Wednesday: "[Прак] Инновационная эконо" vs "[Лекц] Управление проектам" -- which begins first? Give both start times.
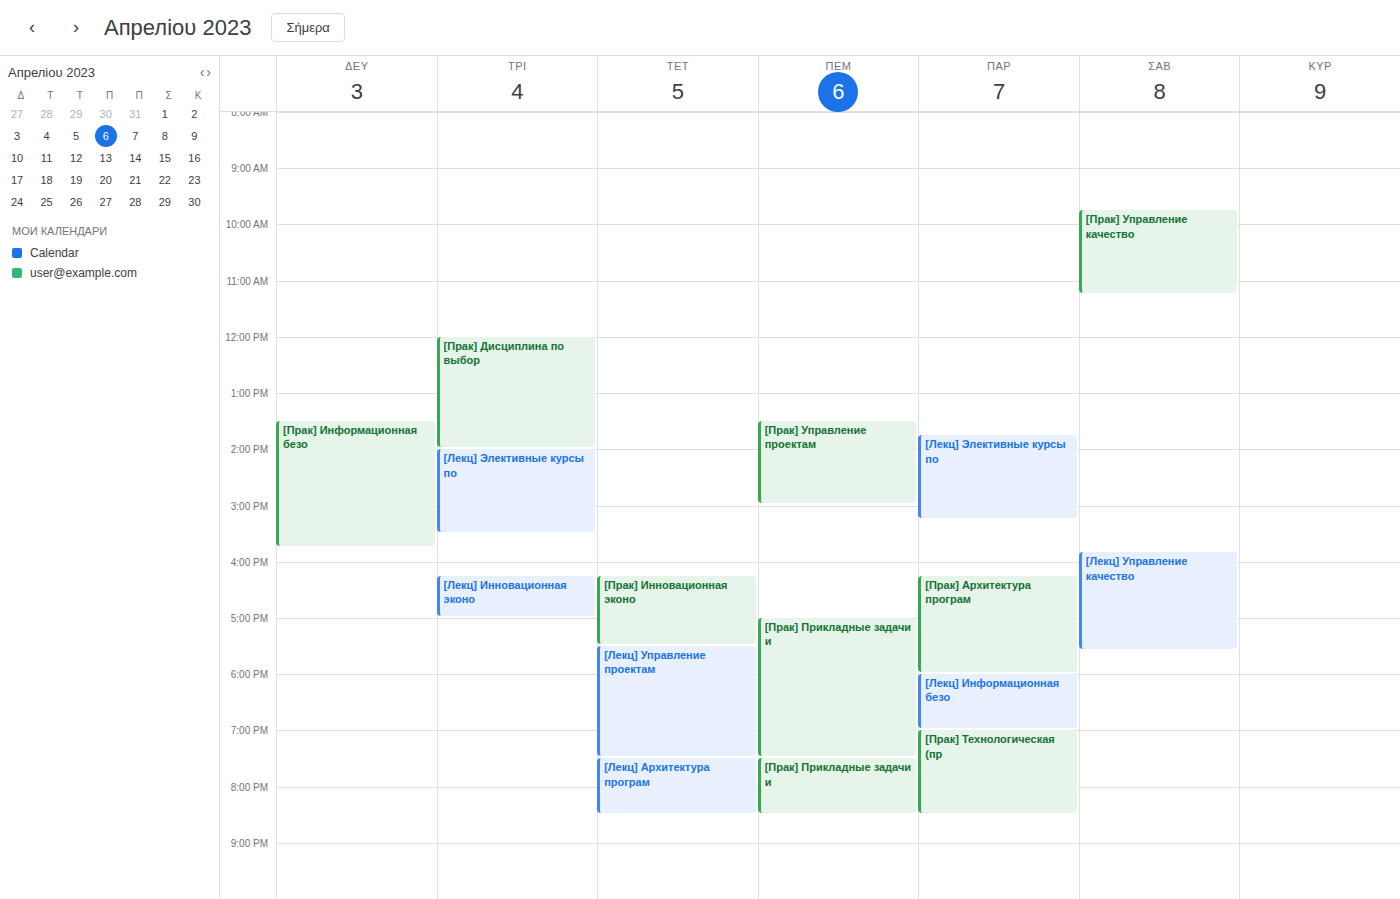
"[Прак] Инновационная эконо" 4:15 PM; "[Лекц] Управление проектам" 5:30 PM.